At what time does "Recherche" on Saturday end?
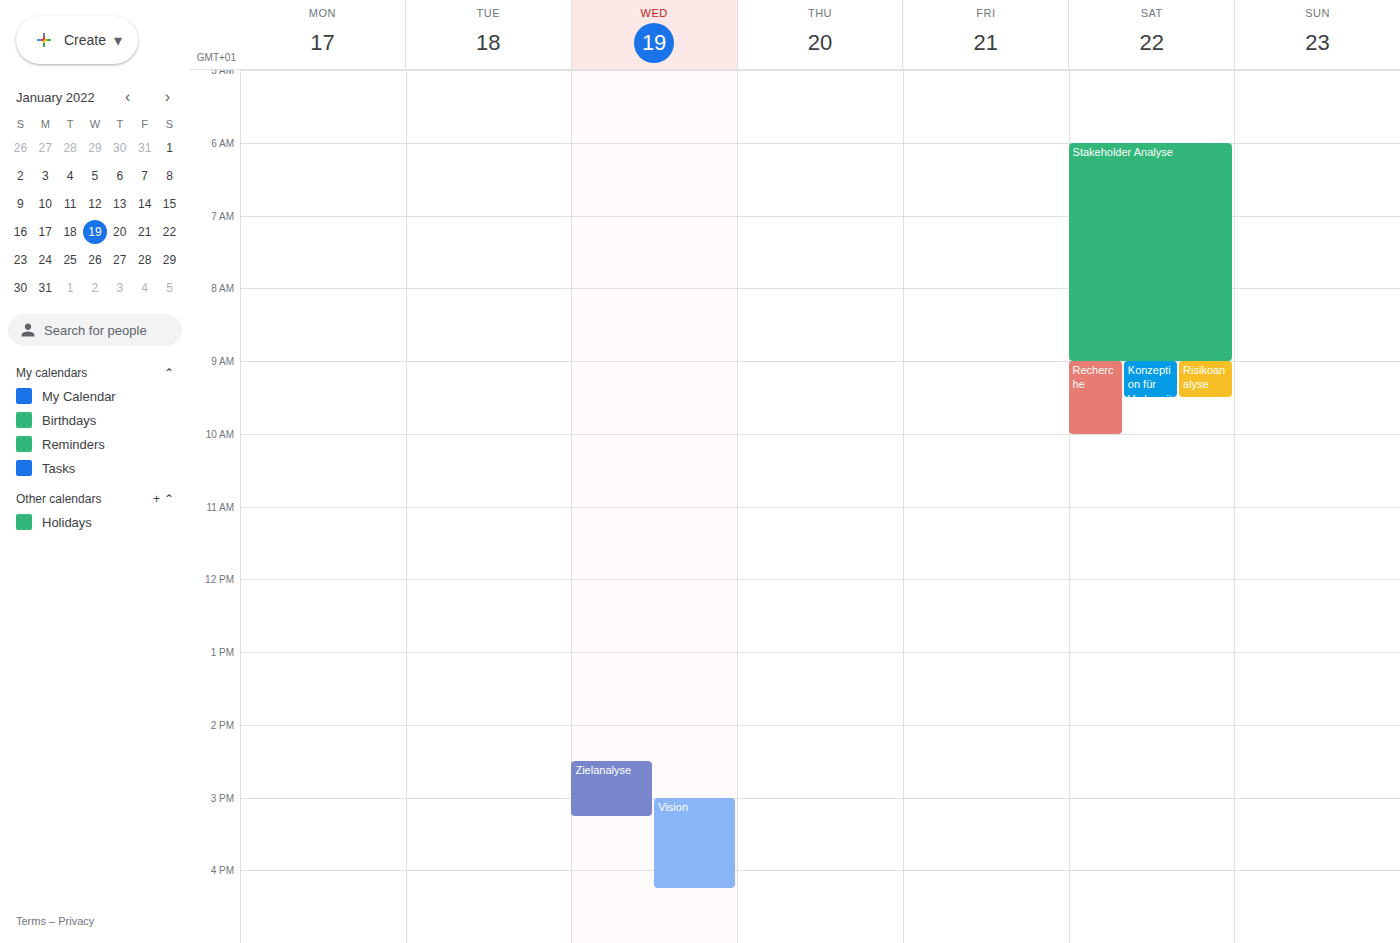
10:00 AM